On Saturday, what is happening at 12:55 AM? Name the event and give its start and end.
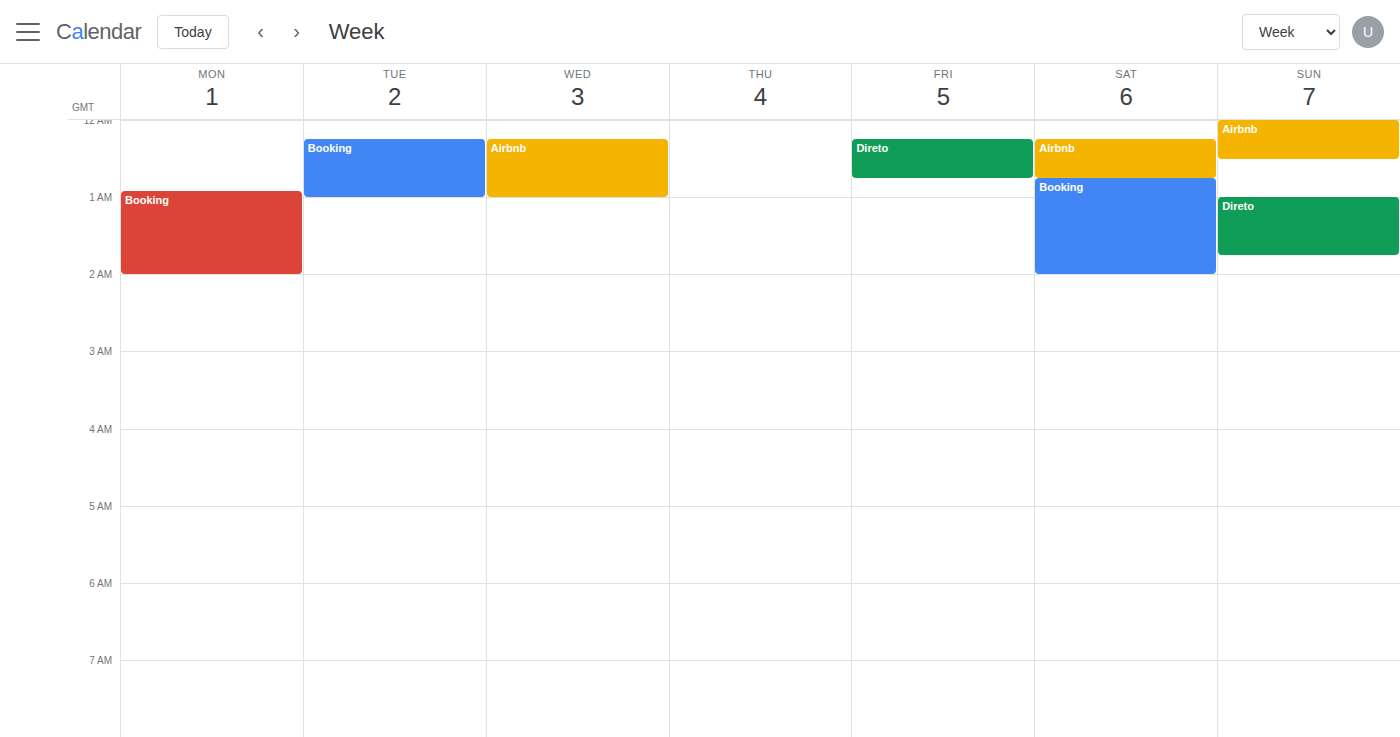
"Booking", 12:45 AM to 2:00 AM